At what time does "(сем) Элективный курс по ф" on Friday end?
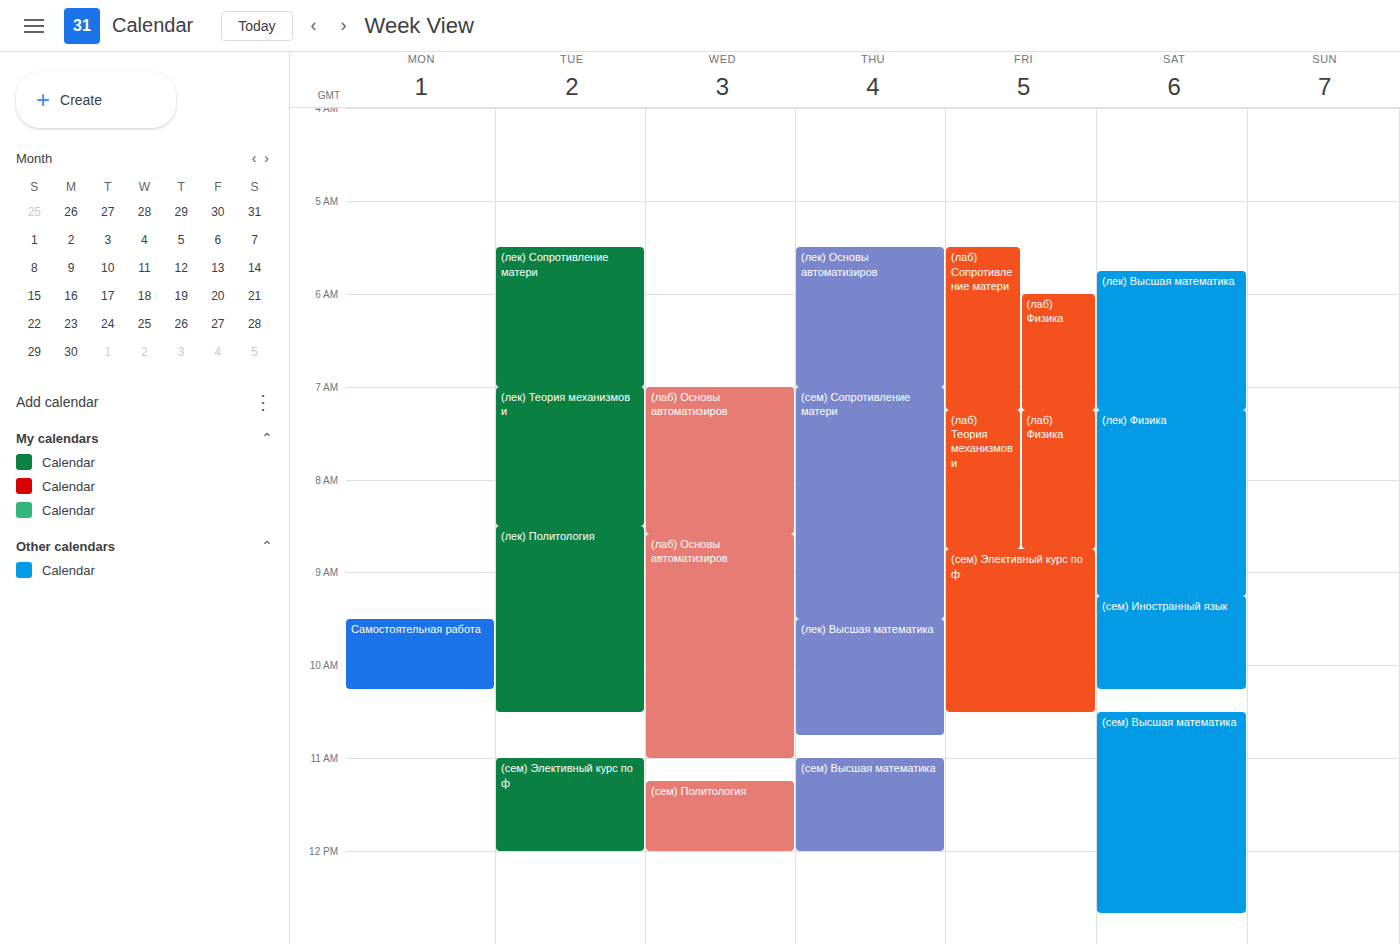
10:30 AM